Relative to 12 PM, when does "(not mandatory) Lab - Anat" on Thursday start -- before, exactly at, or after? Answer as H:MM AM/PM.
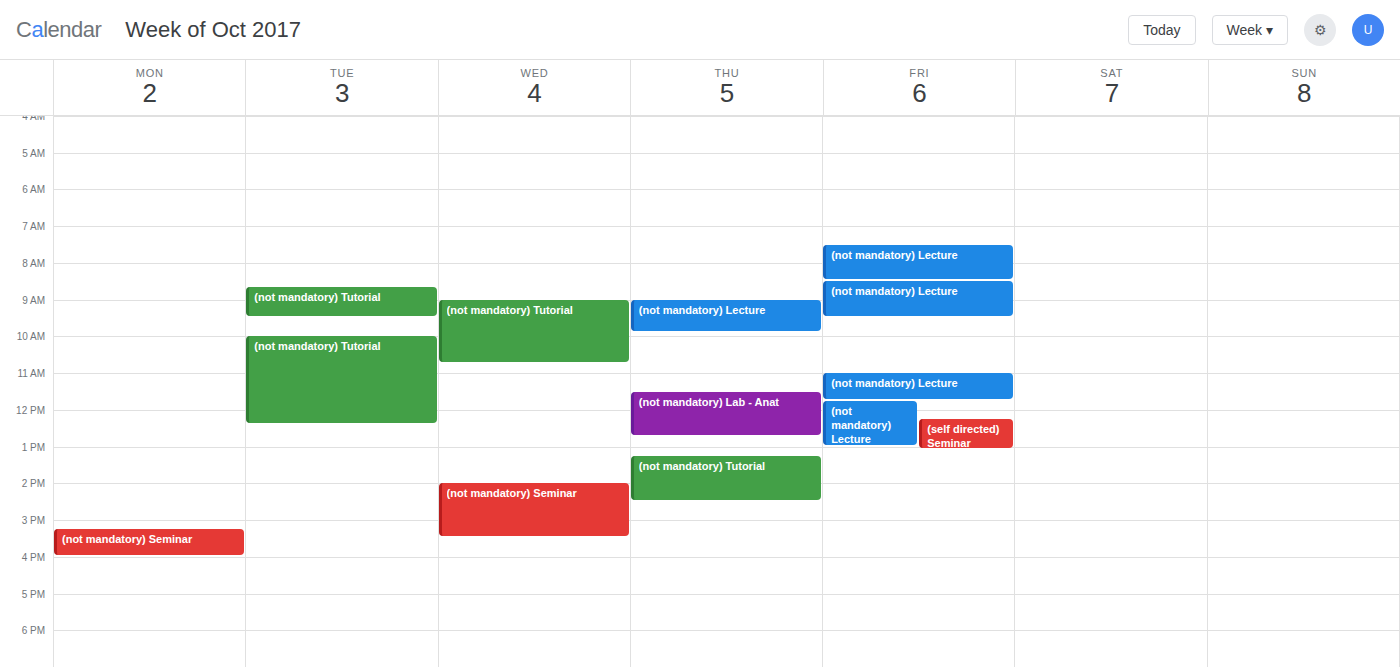
11:30 AM -- before 12 PM, 30 minutes above the 12 PM line.